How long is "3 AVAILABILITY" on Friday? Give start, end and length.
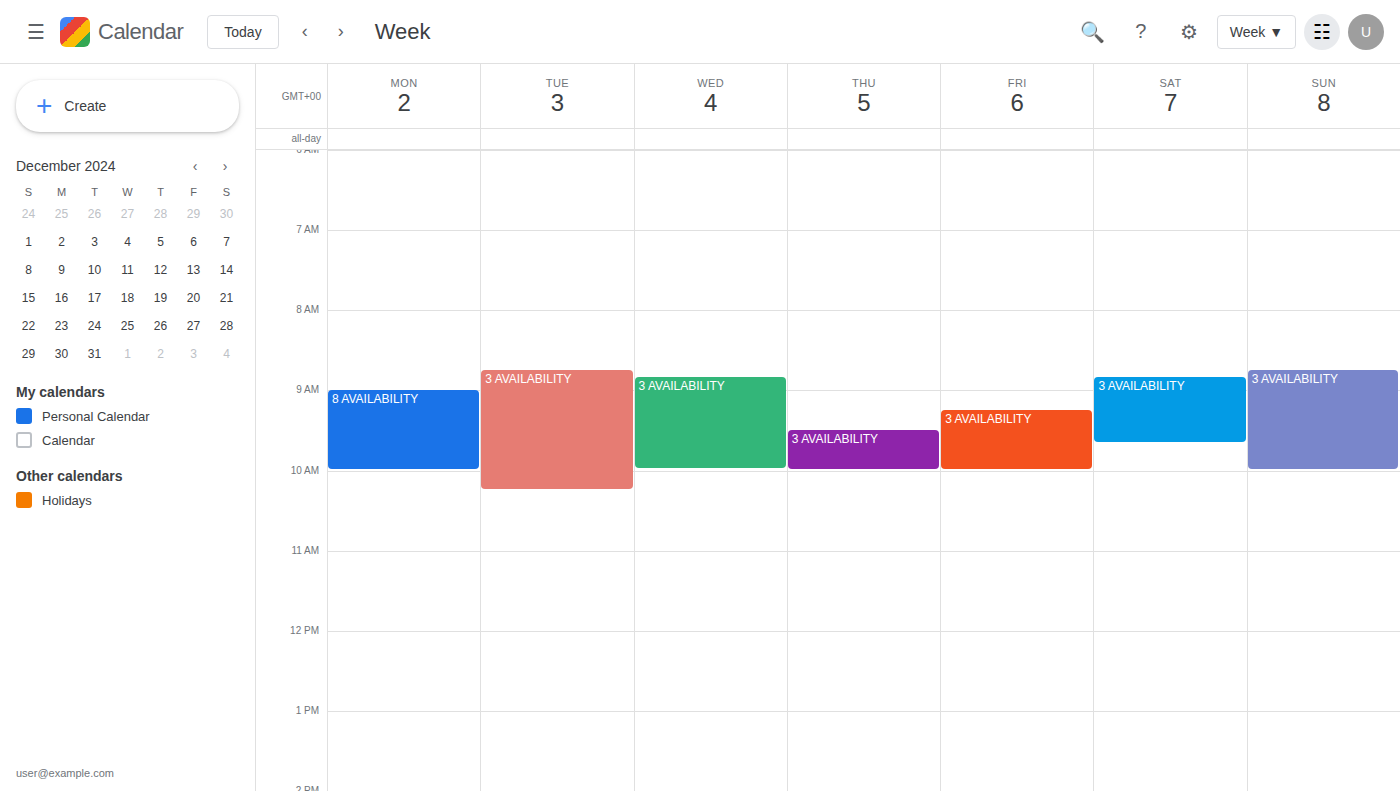
9:15 AM to 10:00 AM, 45 minutes